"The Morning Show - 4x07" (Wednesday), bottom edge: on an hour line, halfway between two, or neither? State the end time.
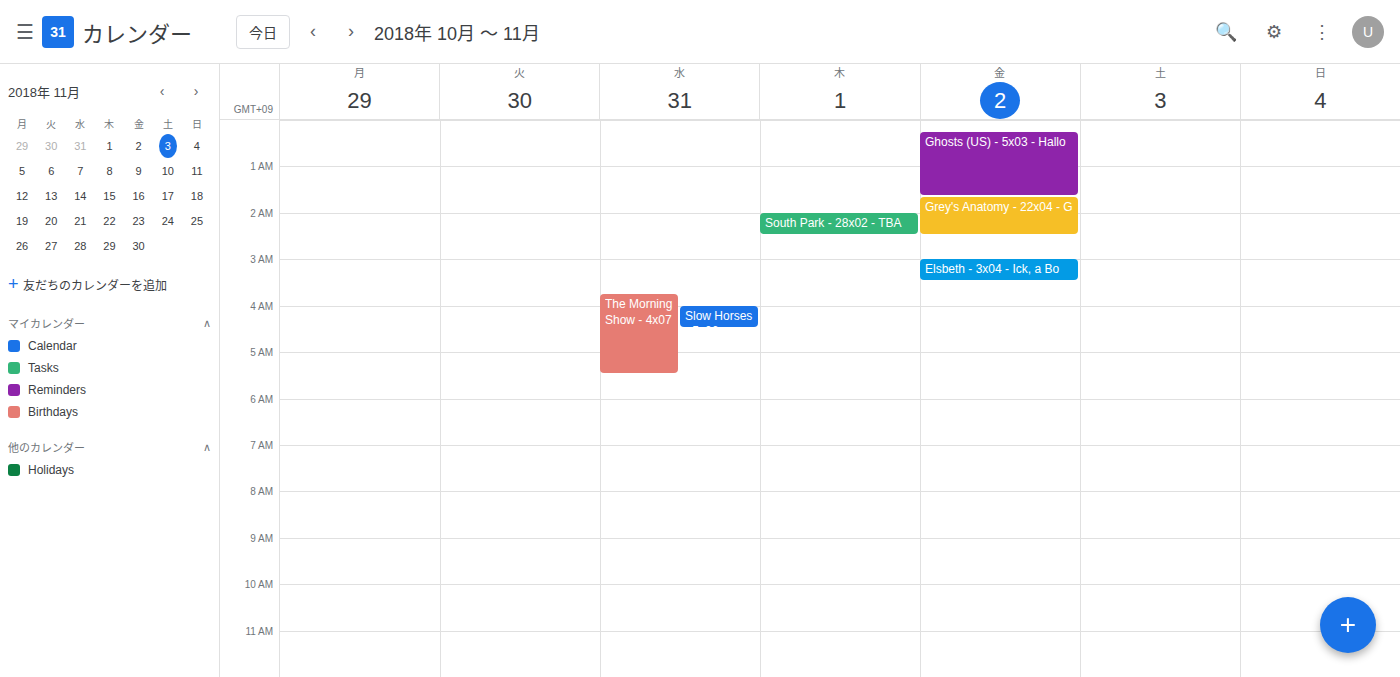
5:30 AM -- halfway between the 5 AM and 6 AM lines.